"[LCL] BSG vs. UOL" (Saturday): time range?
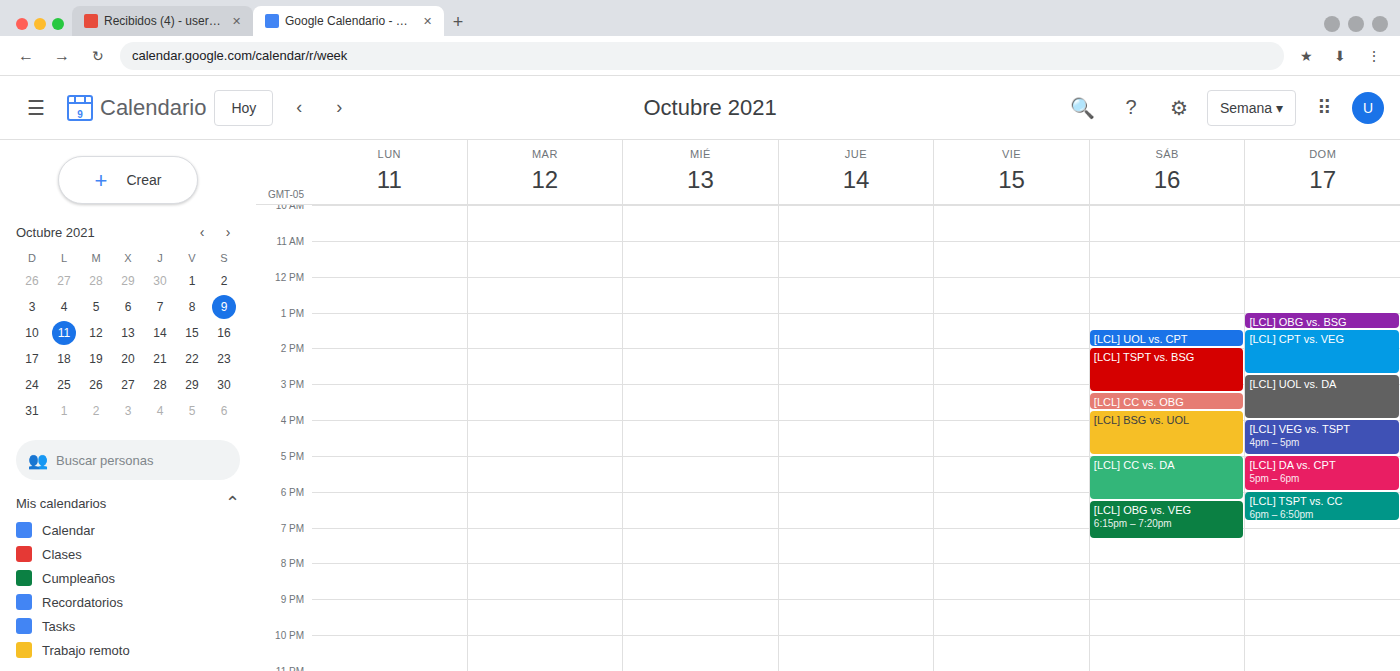
15:45 to 17:00